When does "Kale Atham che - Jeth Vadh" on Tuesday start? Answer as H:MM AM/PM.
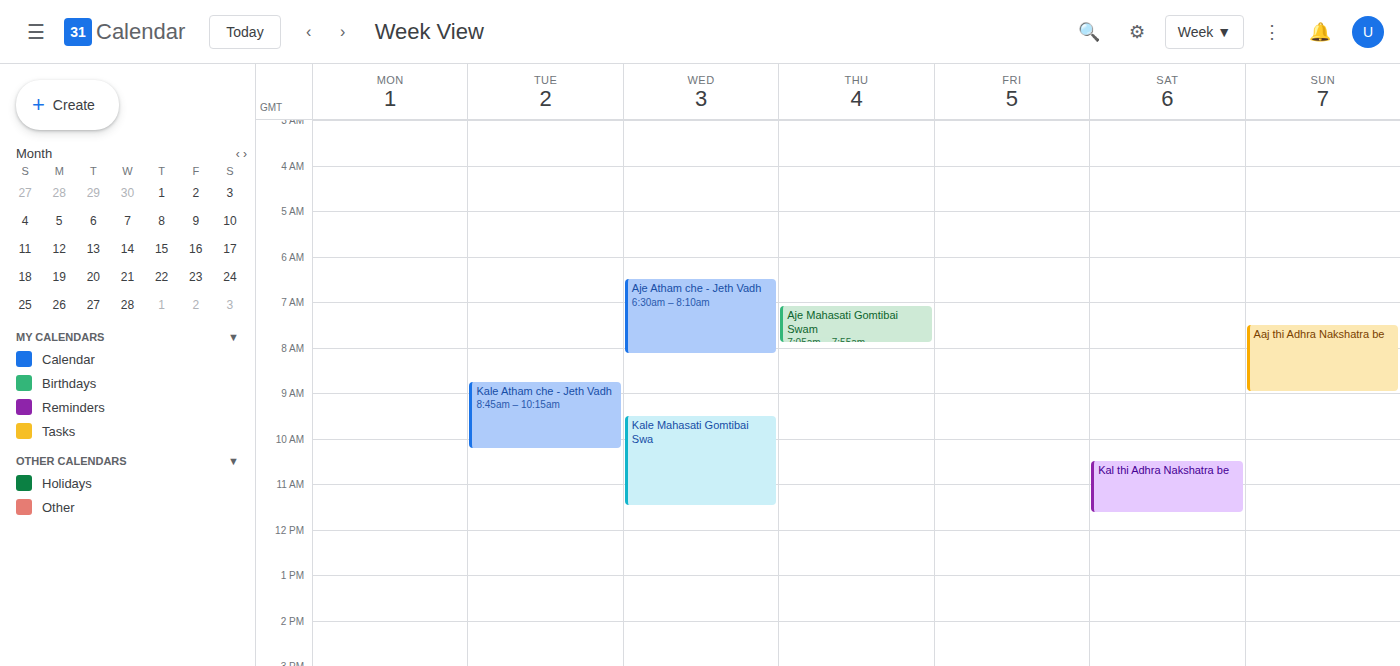
8:45 AM